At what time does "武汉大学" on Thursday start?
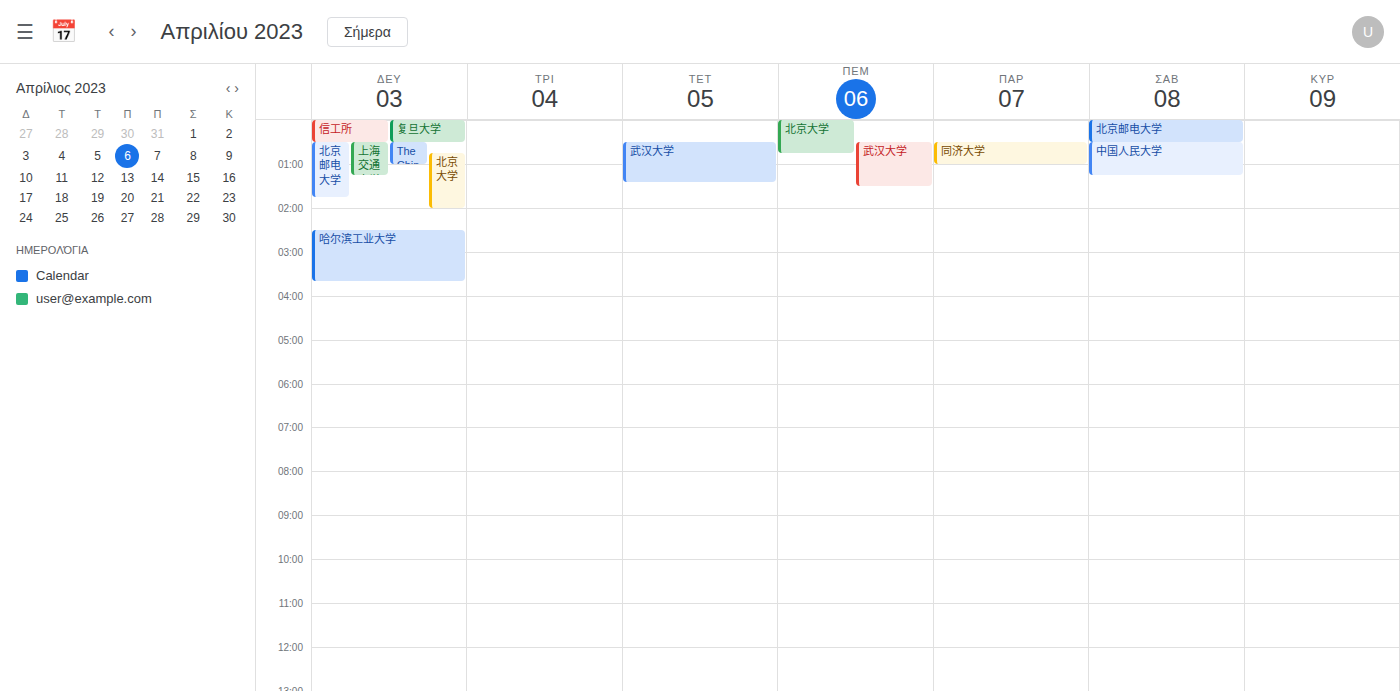
00:30